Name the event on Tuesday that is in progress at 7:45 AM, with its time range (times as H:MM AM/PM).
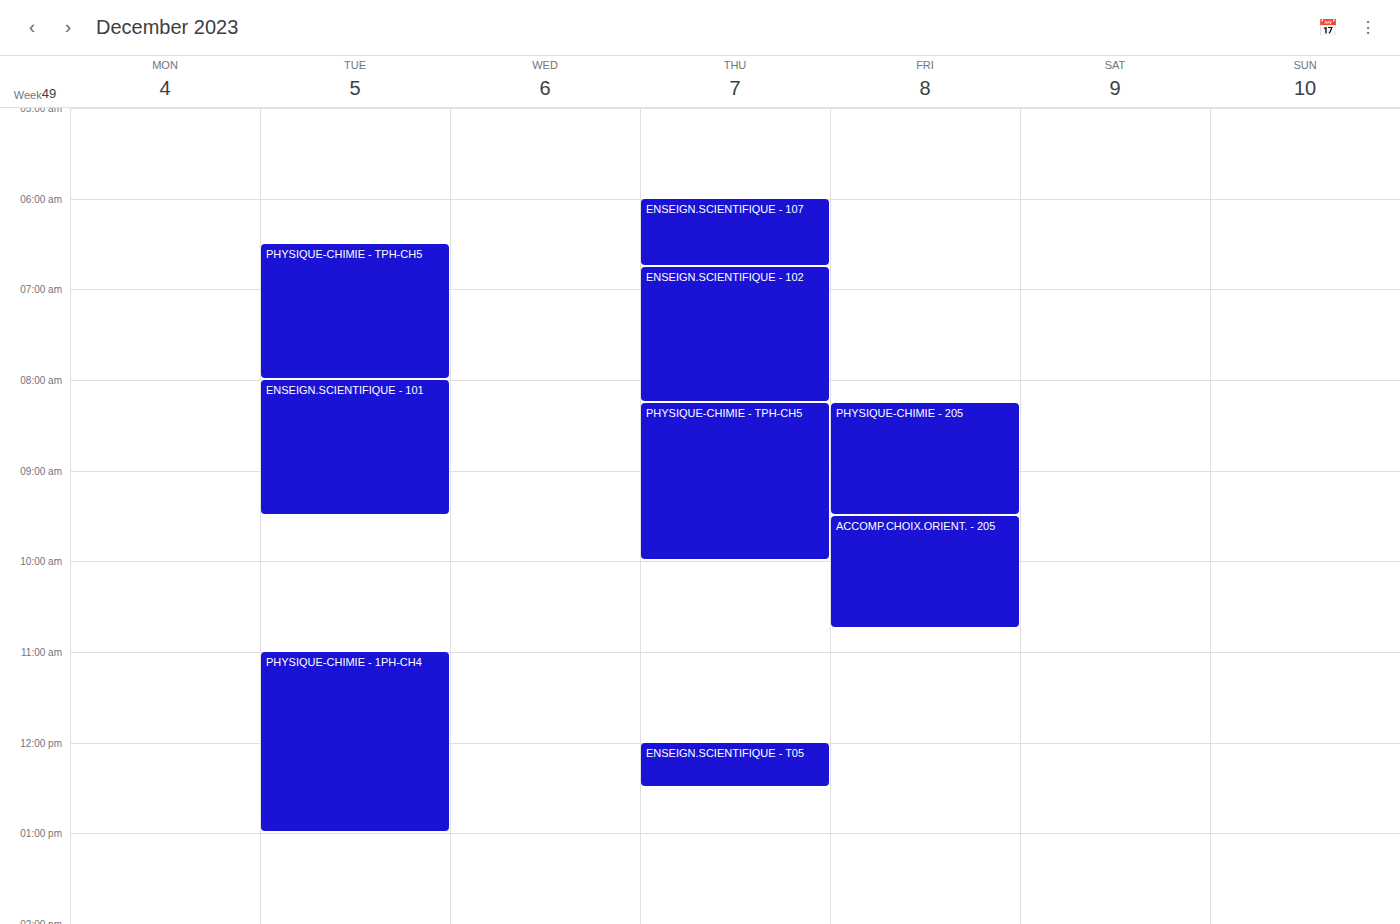
"PHYSIQUE-CHIMIE - TPH-CH5", 6:30 AM to 8:00 AM